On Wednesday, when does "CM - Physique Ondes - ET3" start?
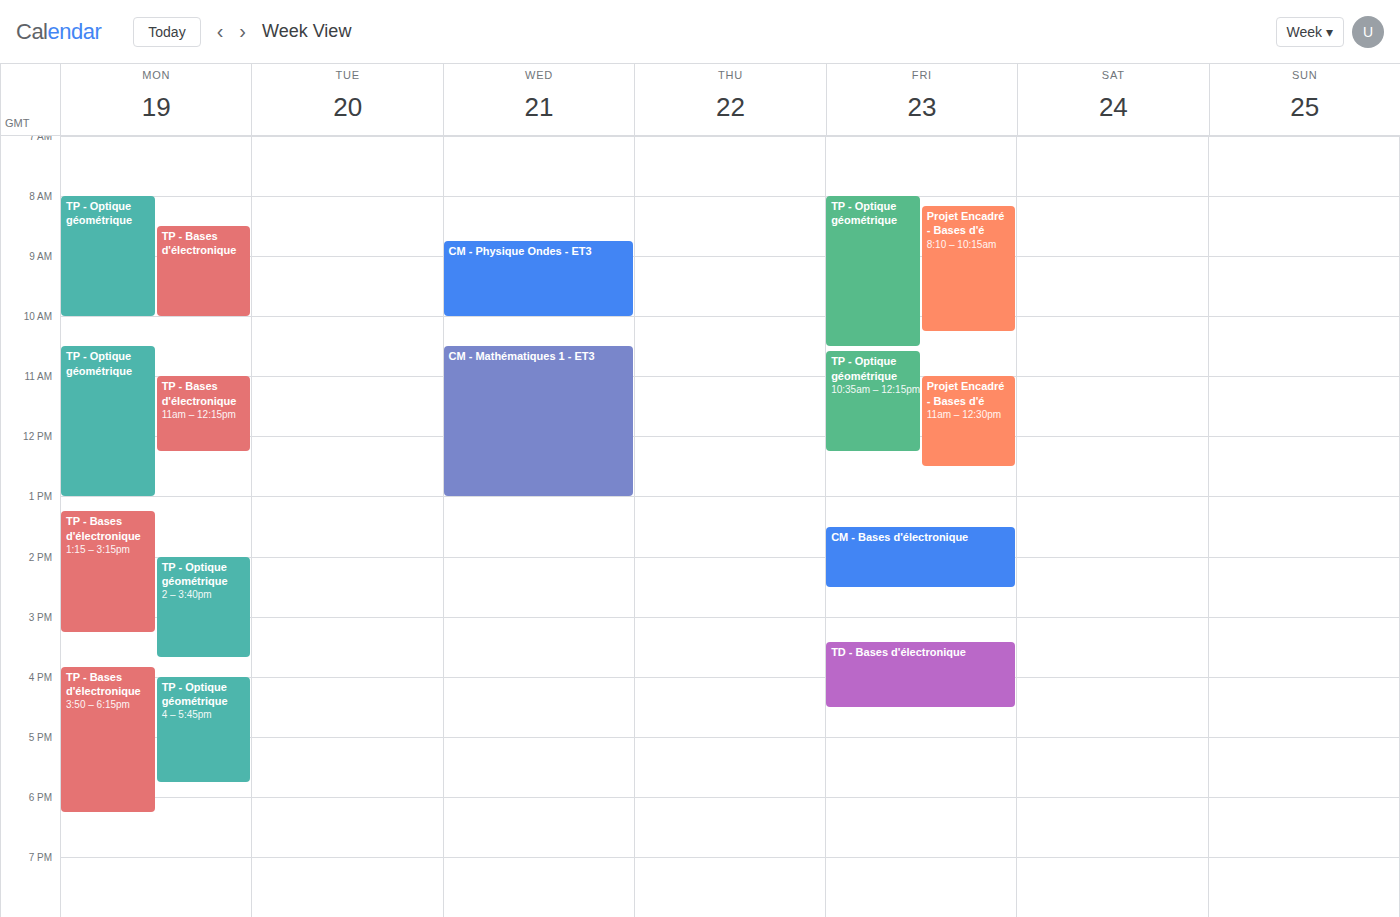
8:45 AM